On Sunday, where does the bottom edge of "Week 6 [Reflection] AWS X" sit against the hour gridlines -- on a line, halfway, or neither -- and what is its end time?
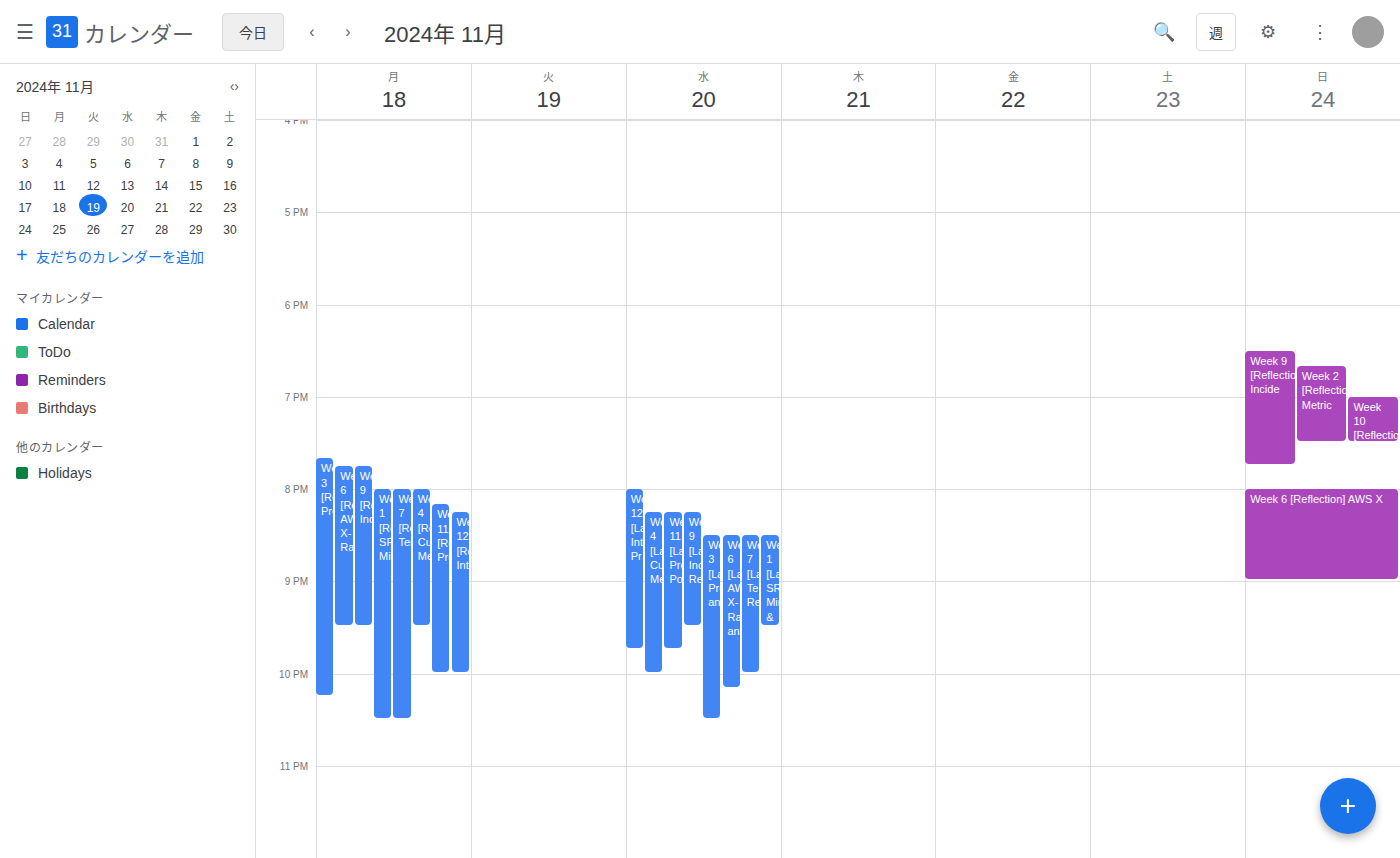
9:00 PM -- exactly on the 9 PM line.